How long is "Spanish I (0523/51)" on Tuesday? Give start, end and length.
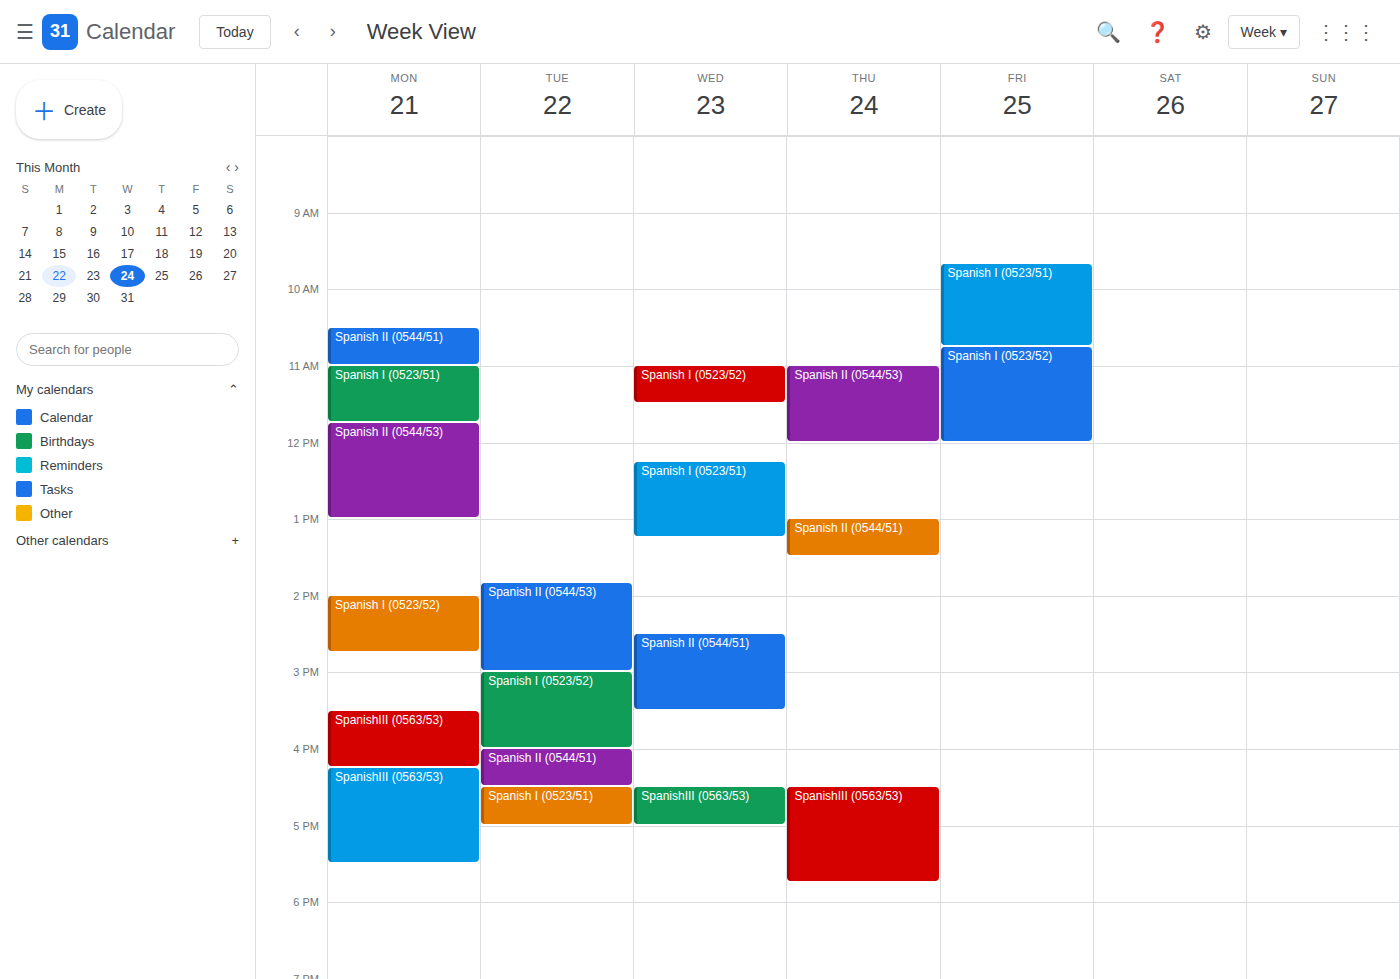
4:30 PM to 5:00 PM, 30 minutes